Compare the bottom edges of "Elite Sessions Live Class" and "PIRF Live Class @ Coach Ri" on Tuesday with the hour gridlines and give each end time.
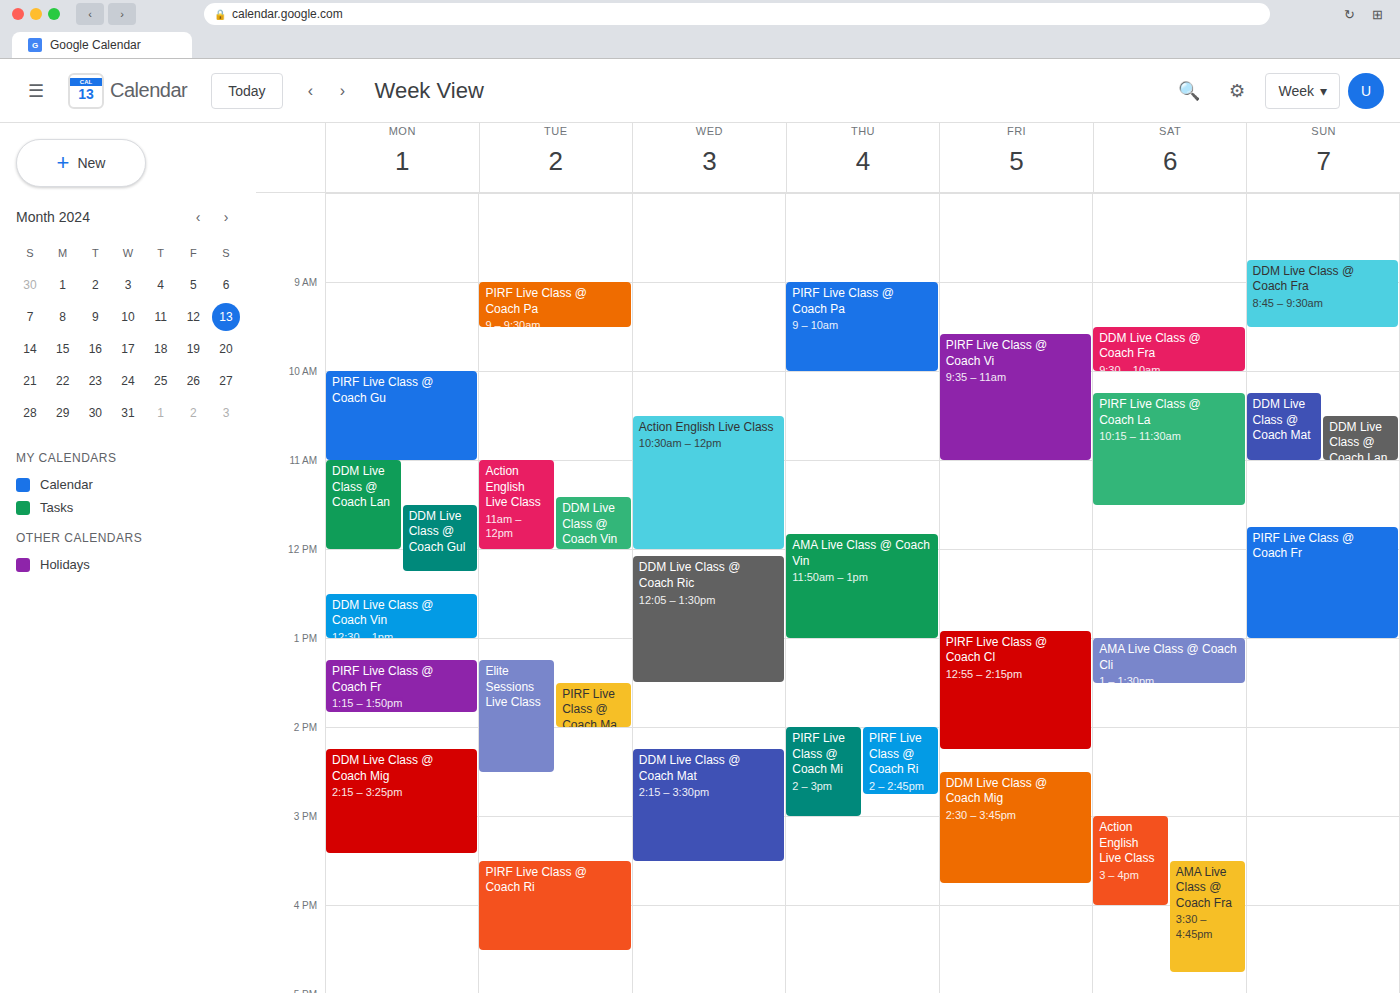
"Elite Sessions Live Class": 2:30 PM, halfway between the 2 PM and 3 PM lines. "PIRF Live Class @ Coach Ri": 4:30 PM, halfway between the 4 PM and 5 PM lines.